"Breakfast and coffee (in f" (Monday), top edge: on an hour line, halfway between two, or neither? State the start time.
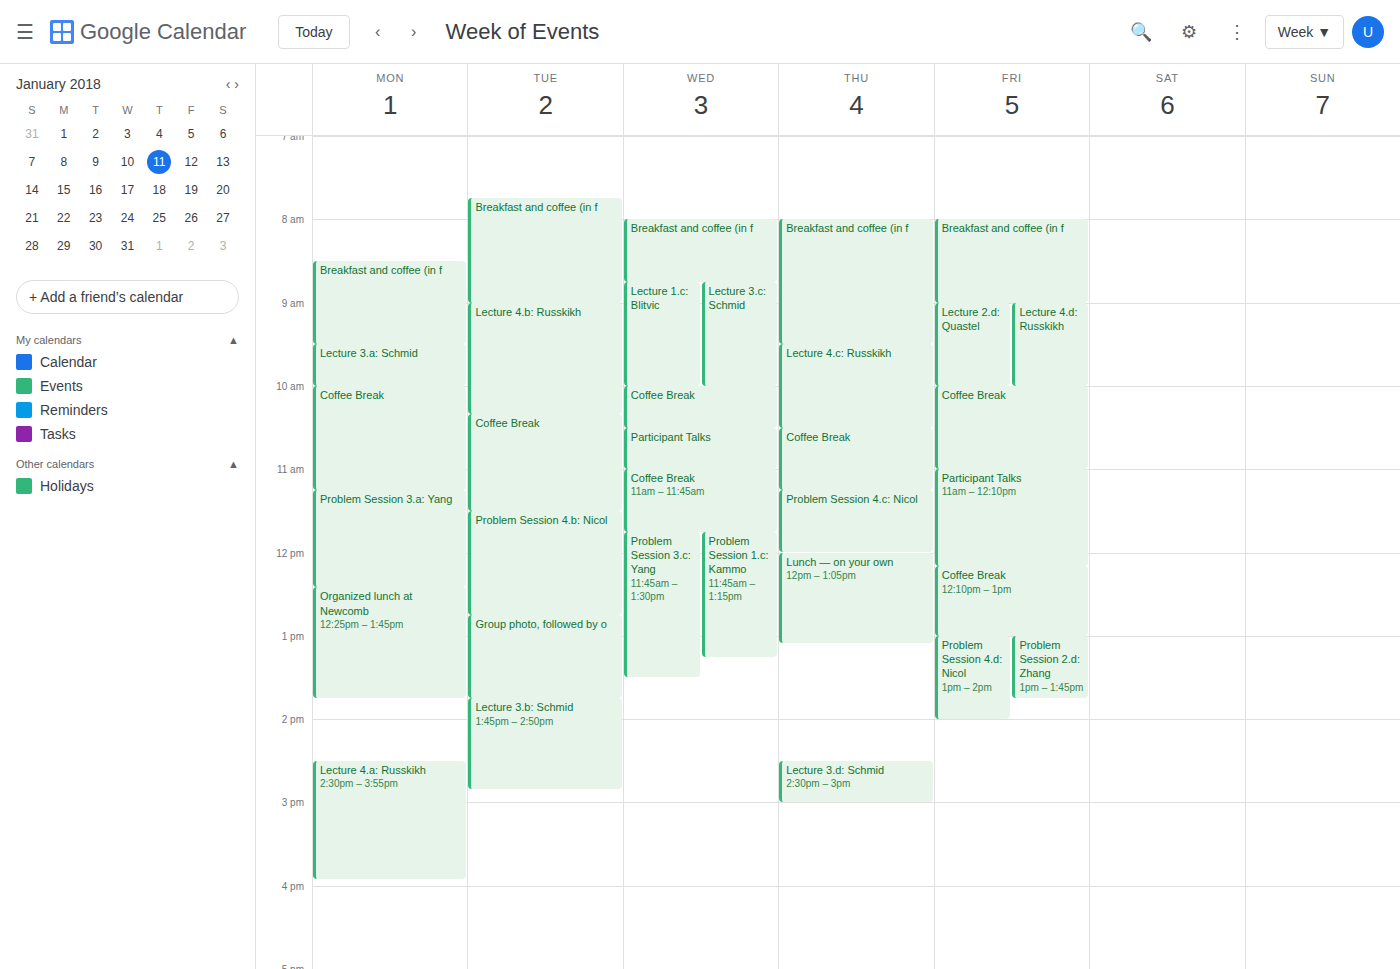
8:30 AM -- halfway between the 8 AM and 9 AM lines.